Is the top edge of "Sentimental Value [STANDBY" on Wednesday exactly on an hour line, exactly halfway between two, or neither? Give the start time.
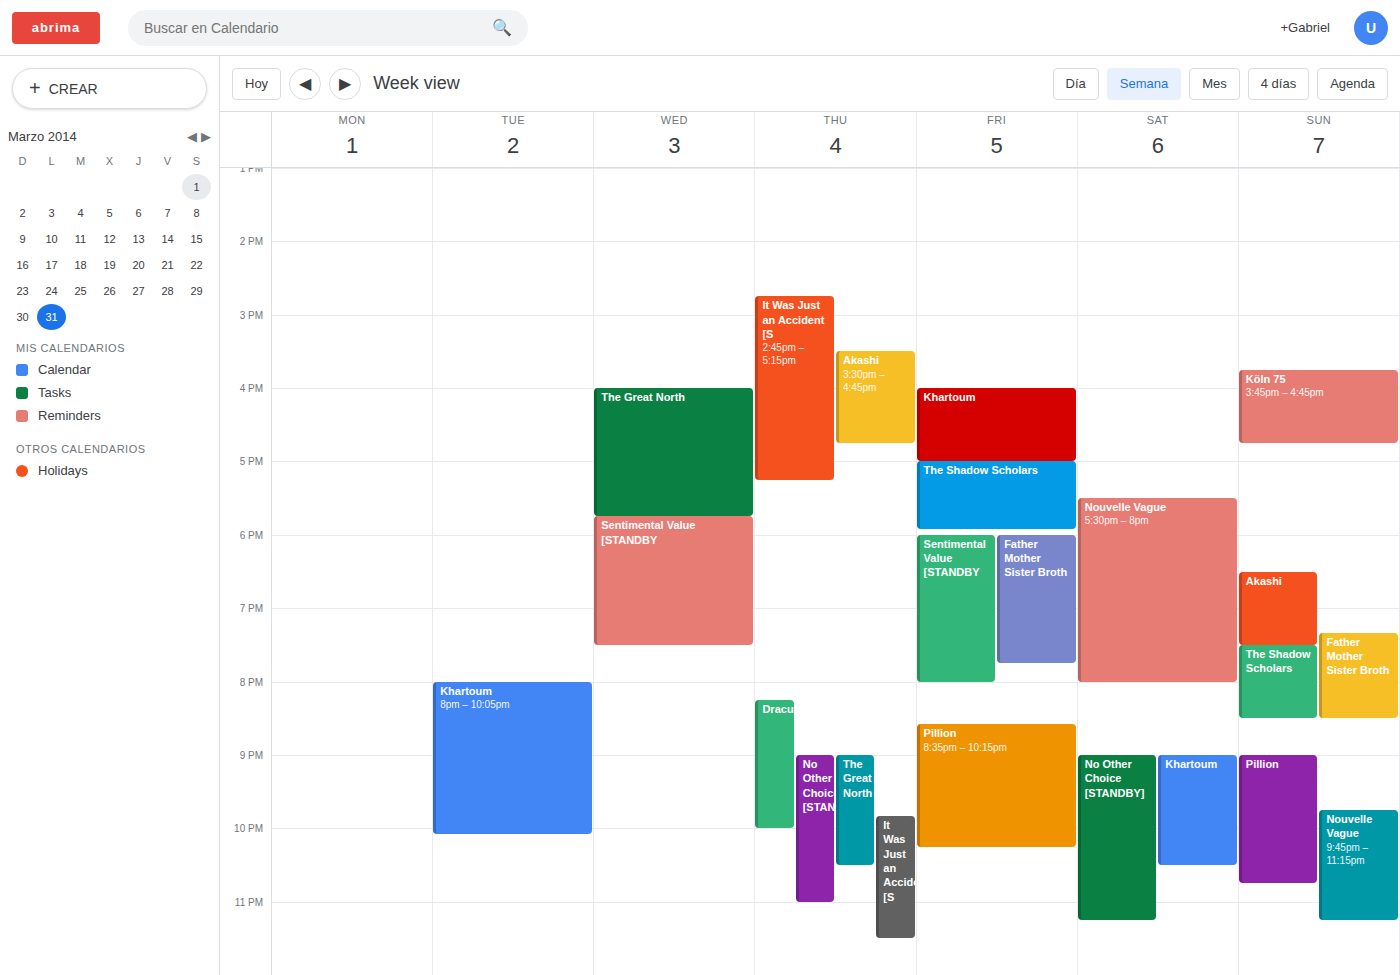
5:45 PM -- neither: three quarters of the way from the 5 PM line to the 6 PM line.